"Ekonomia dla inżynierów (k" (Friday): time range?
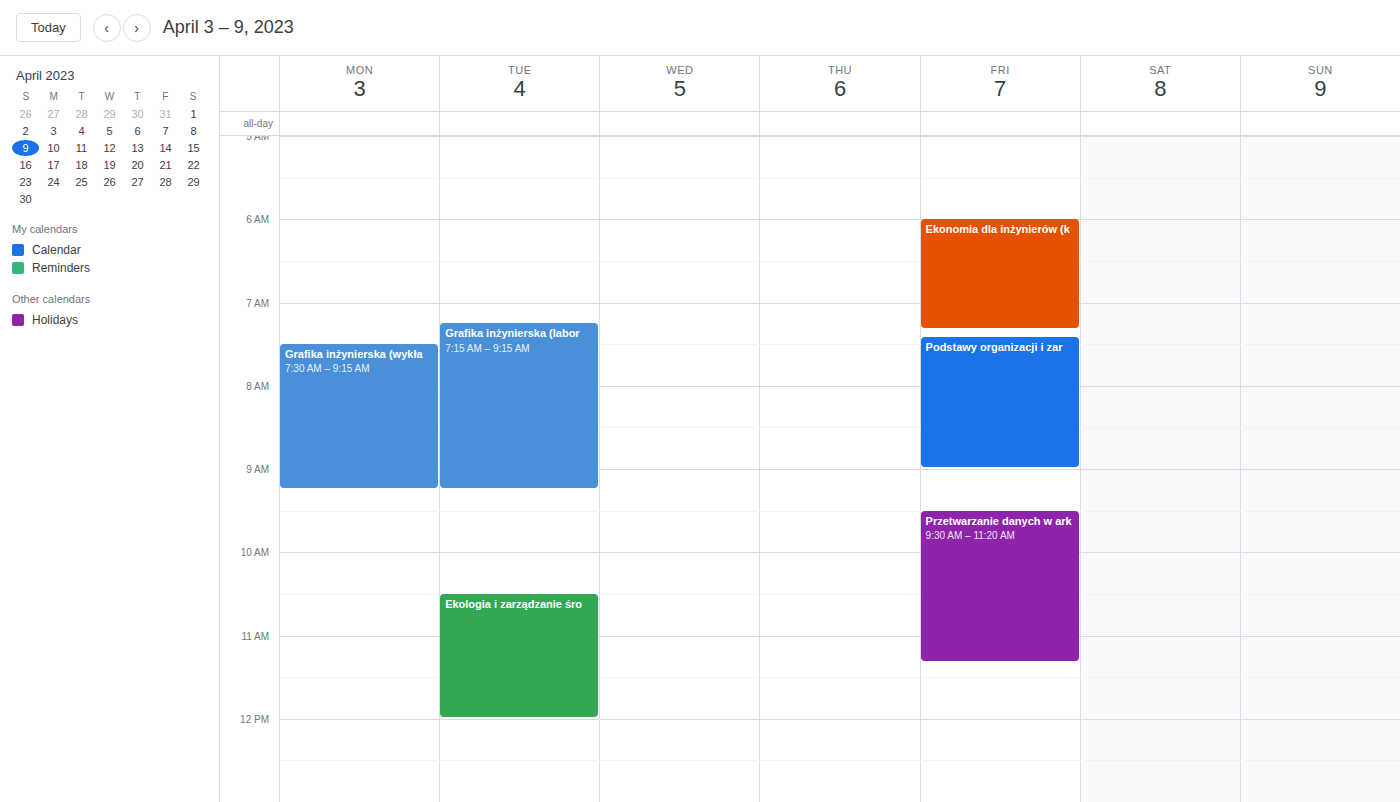
06:00 to 07:20